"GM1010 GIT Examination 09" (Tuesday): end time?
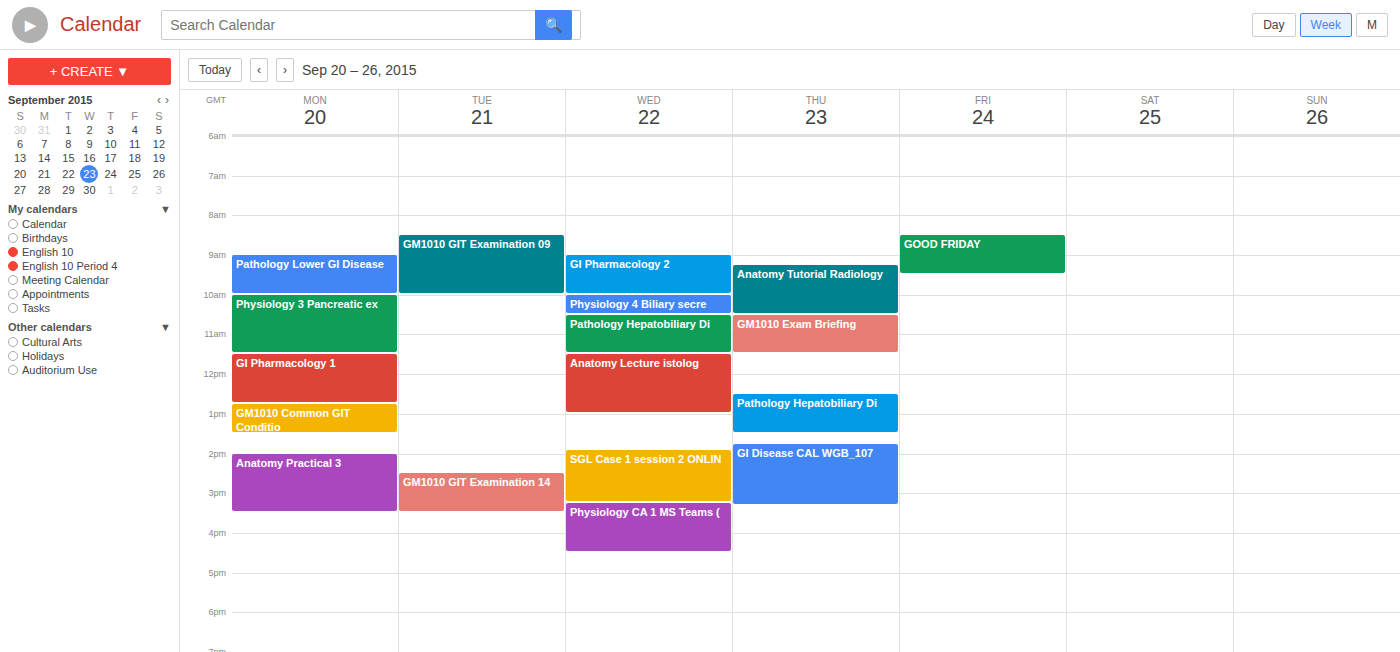
10:00 AM